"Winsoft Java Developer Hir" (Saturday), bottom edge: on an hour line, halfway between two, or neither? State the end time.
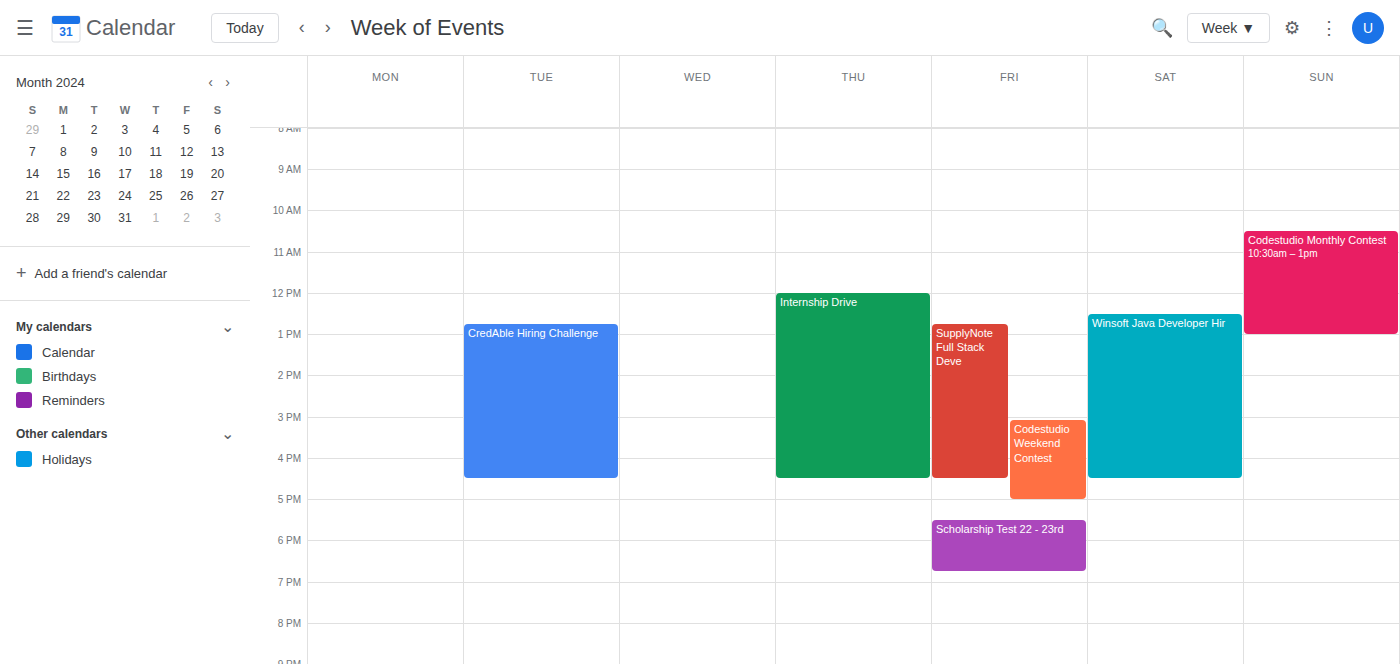
16:30 -- halfway between the 16:00 and 17:00 lines.